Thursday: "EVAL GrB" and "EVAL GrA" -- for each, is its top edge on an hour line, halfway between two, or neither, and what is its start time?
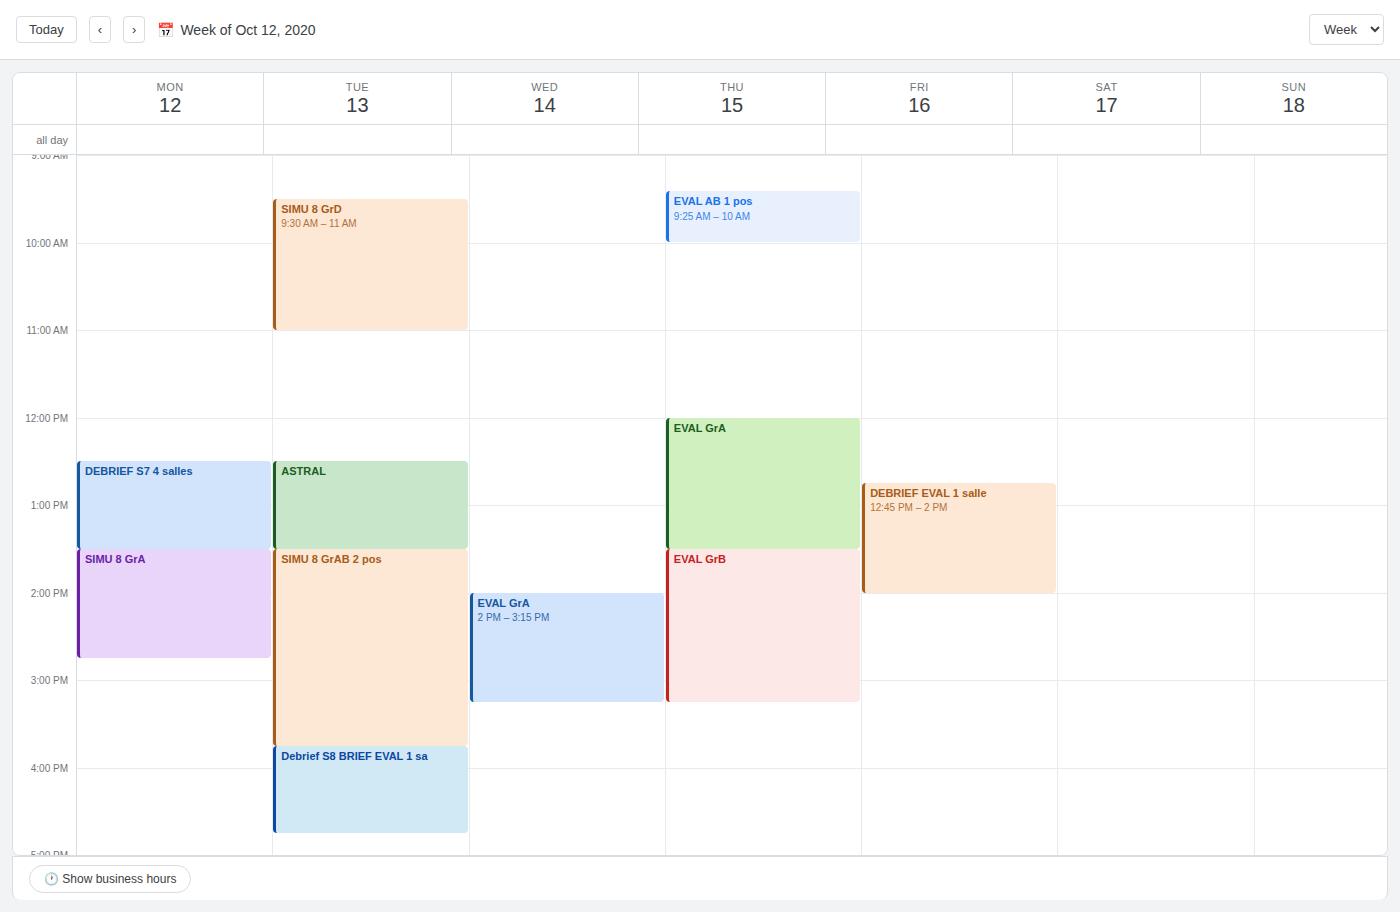
"EVAL GrB": 1:30 PM, halfway between the 1 PM and 2 PM lines. "EVAL GrA": 12:00 PM, exactly on the 12 PM line.